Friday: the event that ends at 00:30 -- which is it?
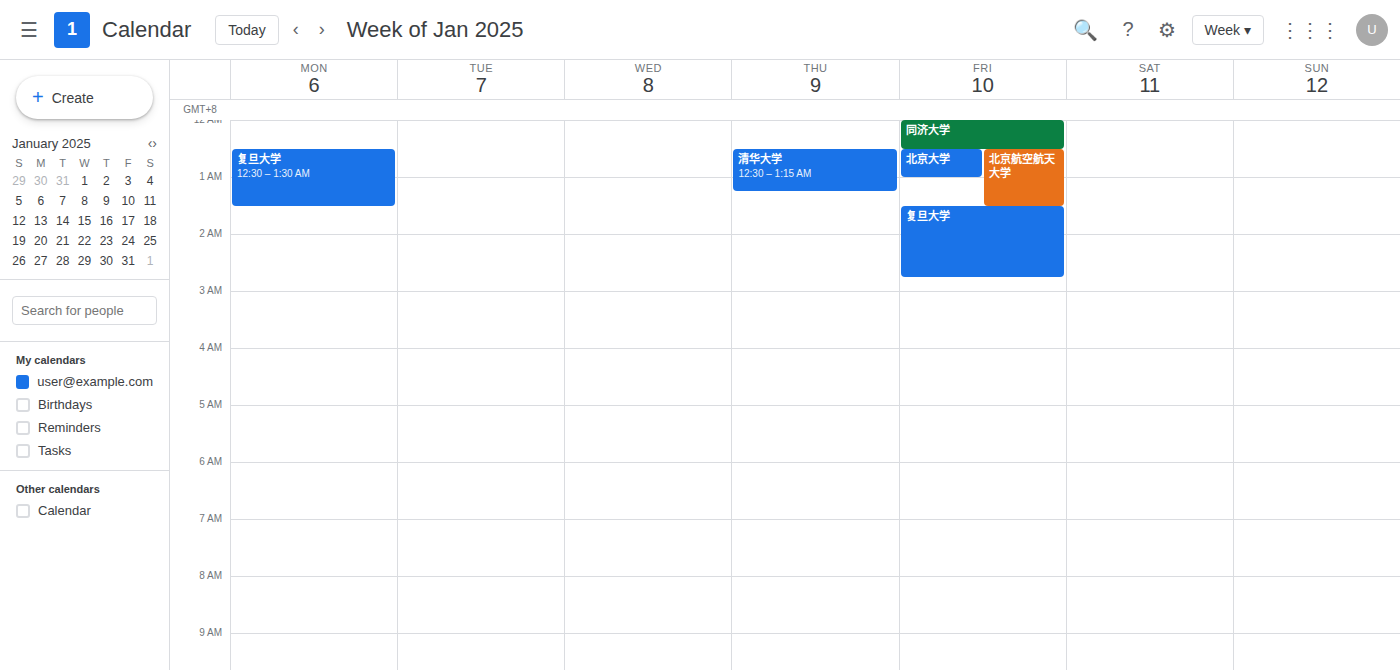
"同济大学"